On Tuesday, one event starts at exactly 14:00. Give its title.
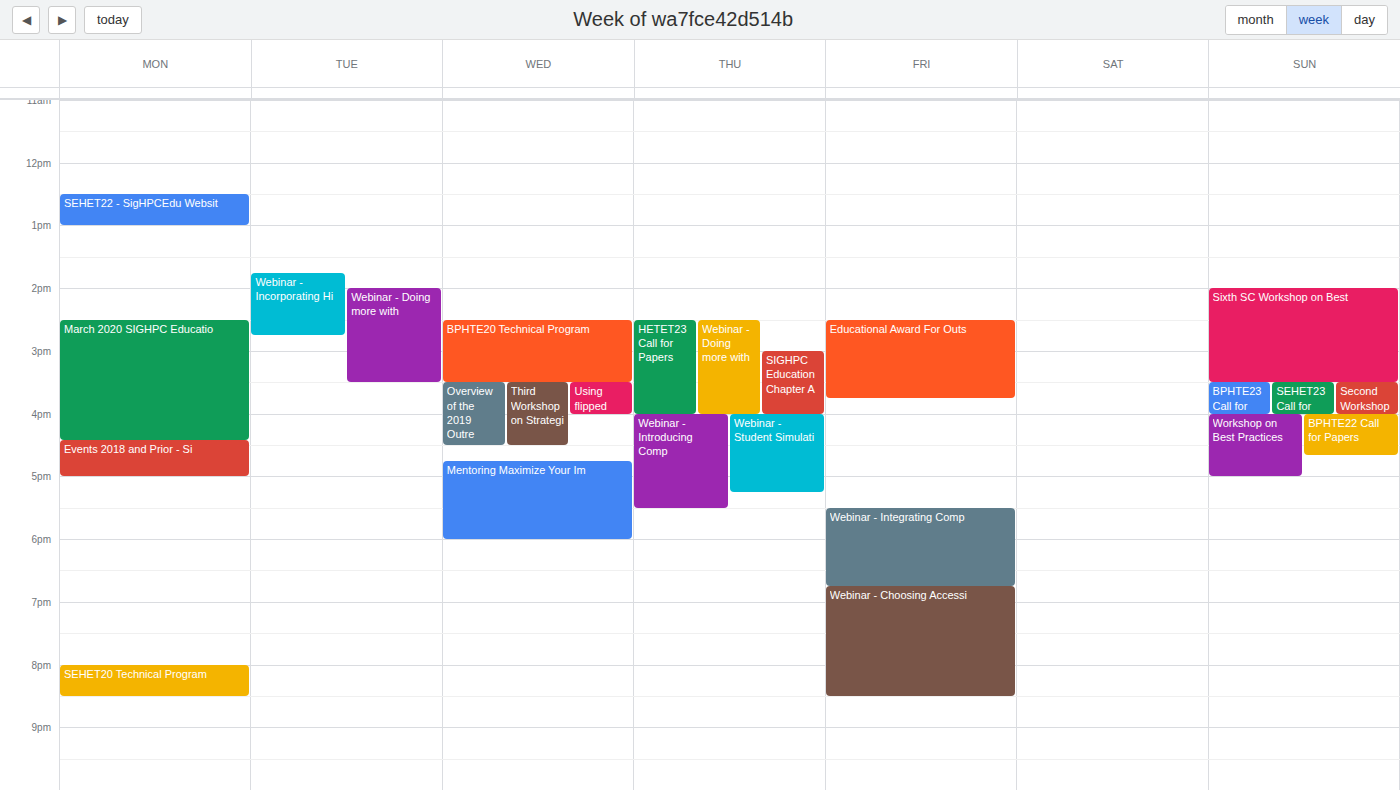
"Webinar - Doing more with"